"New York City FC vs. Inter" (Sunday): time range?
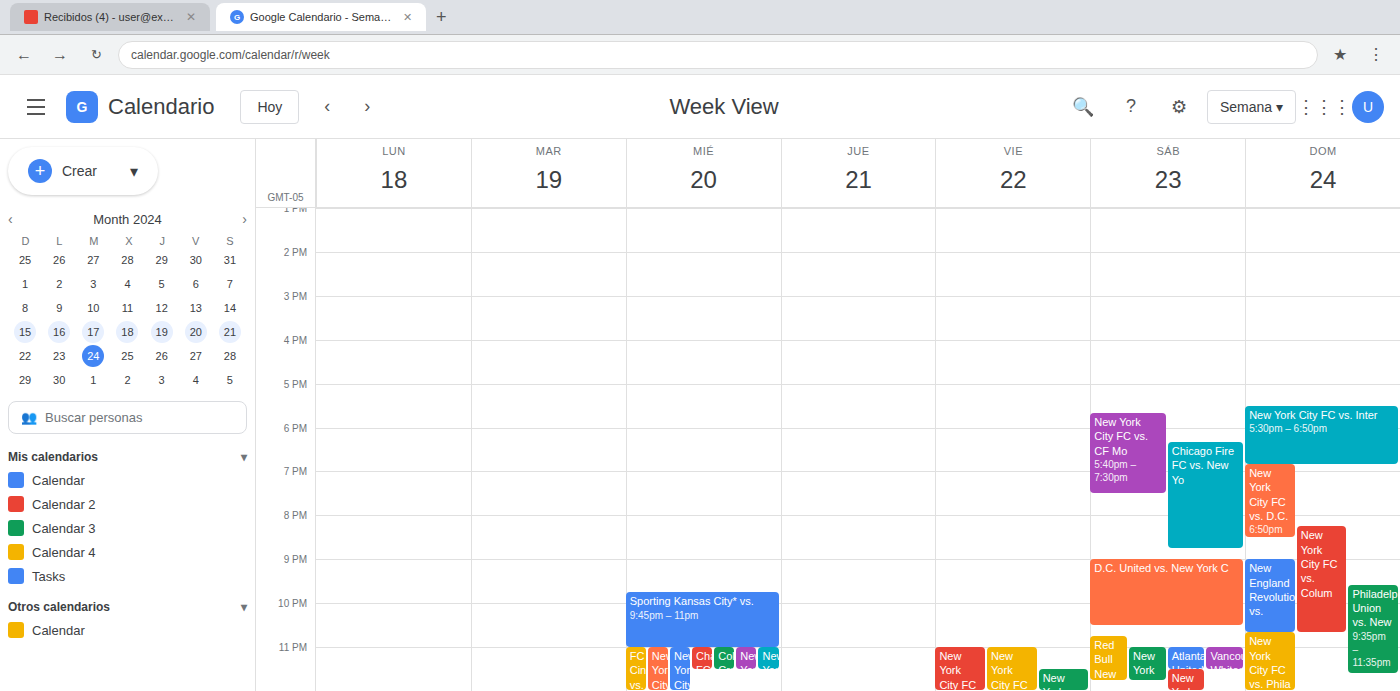
5:30 PM to 6:50 PM